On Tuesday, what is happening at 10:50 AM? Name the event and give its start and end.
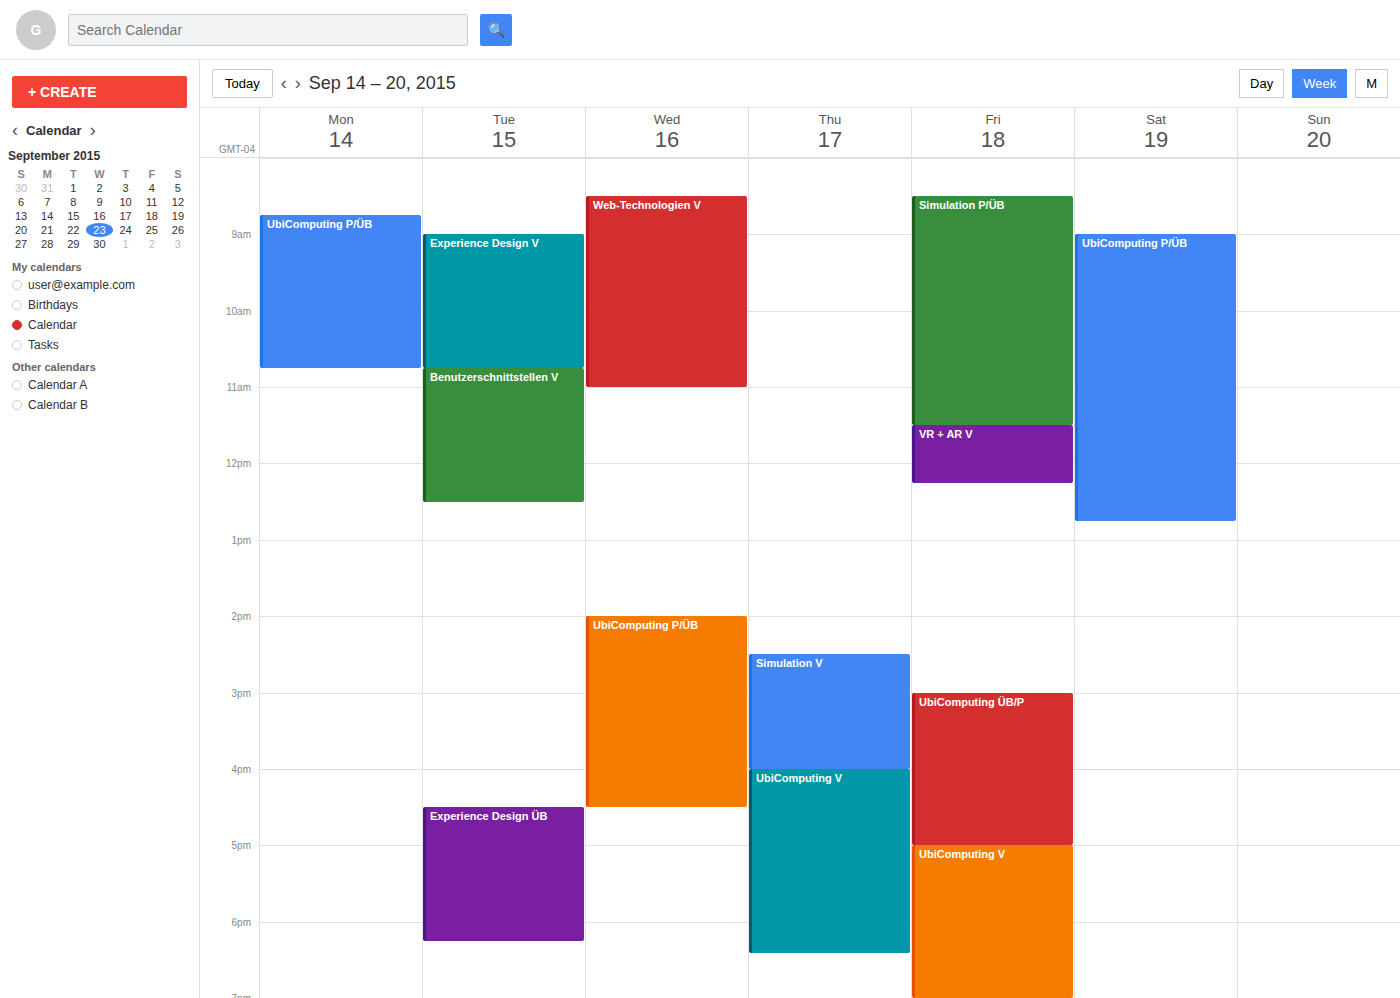
"Benutzerschnittstellen V", 10:45 AM to 12:30 PM